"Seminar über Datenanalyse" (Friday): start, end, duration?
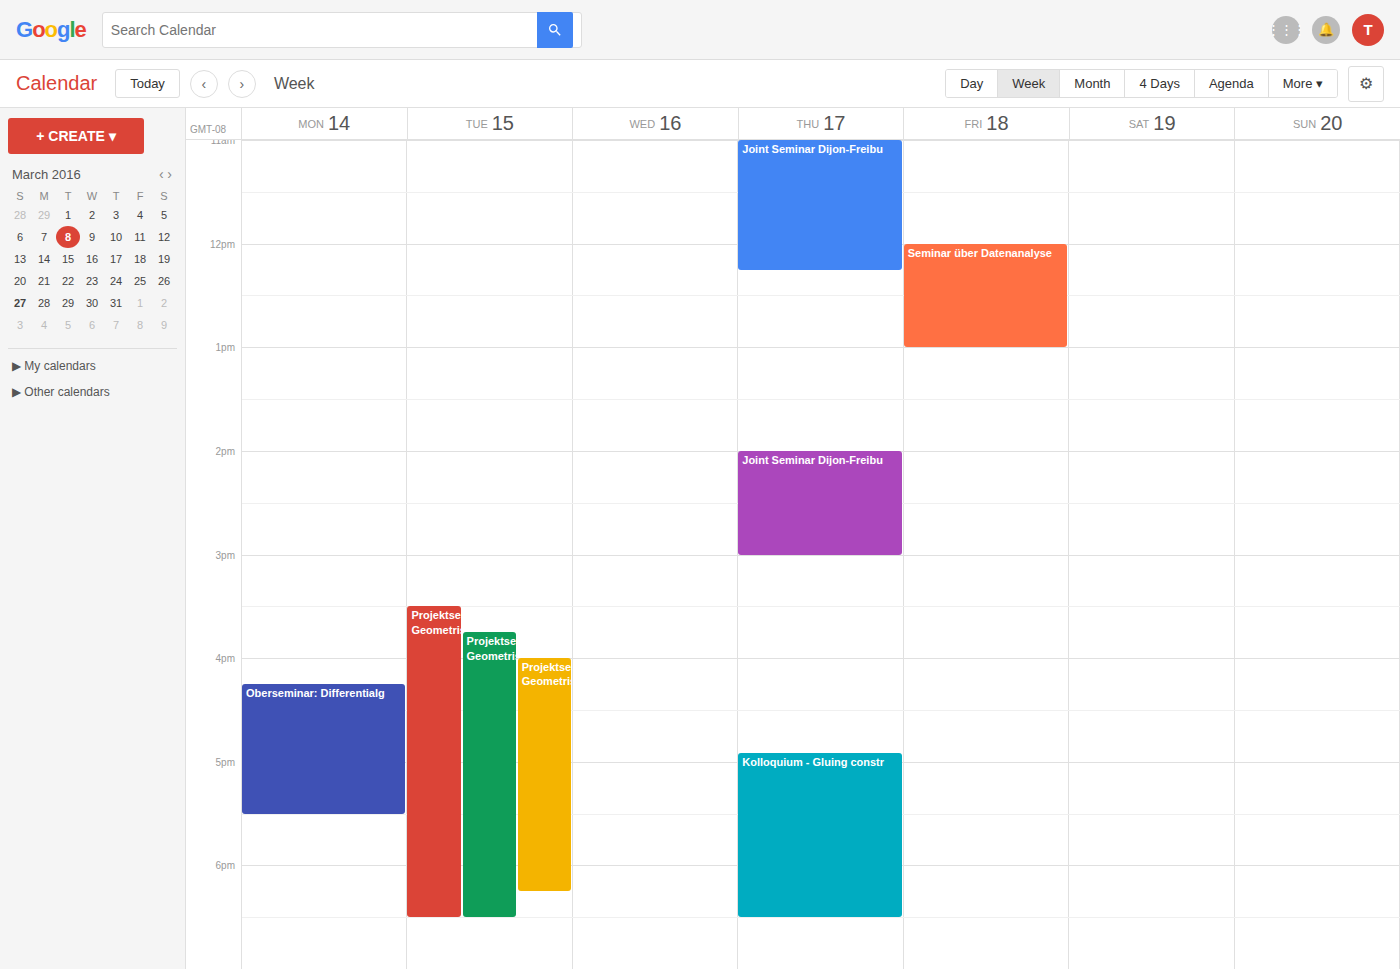
12:00 PM to 1:00 PM, 1 hour